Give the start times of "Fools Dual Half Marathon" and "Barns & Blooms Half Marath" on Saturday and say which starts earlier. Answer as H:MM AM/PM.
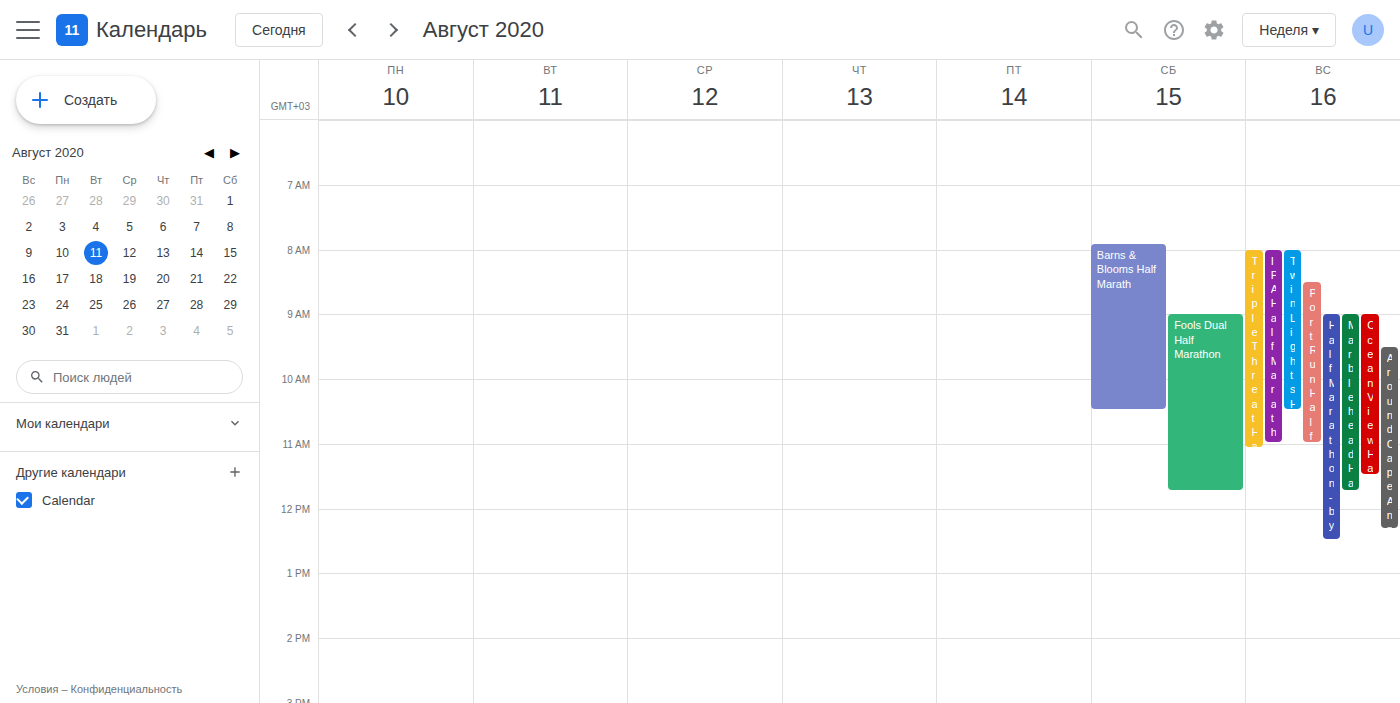
"Barns & Blooms Half Marath" 7:55 AM; "Fools Dual Half Marathon" 9:00 AM.